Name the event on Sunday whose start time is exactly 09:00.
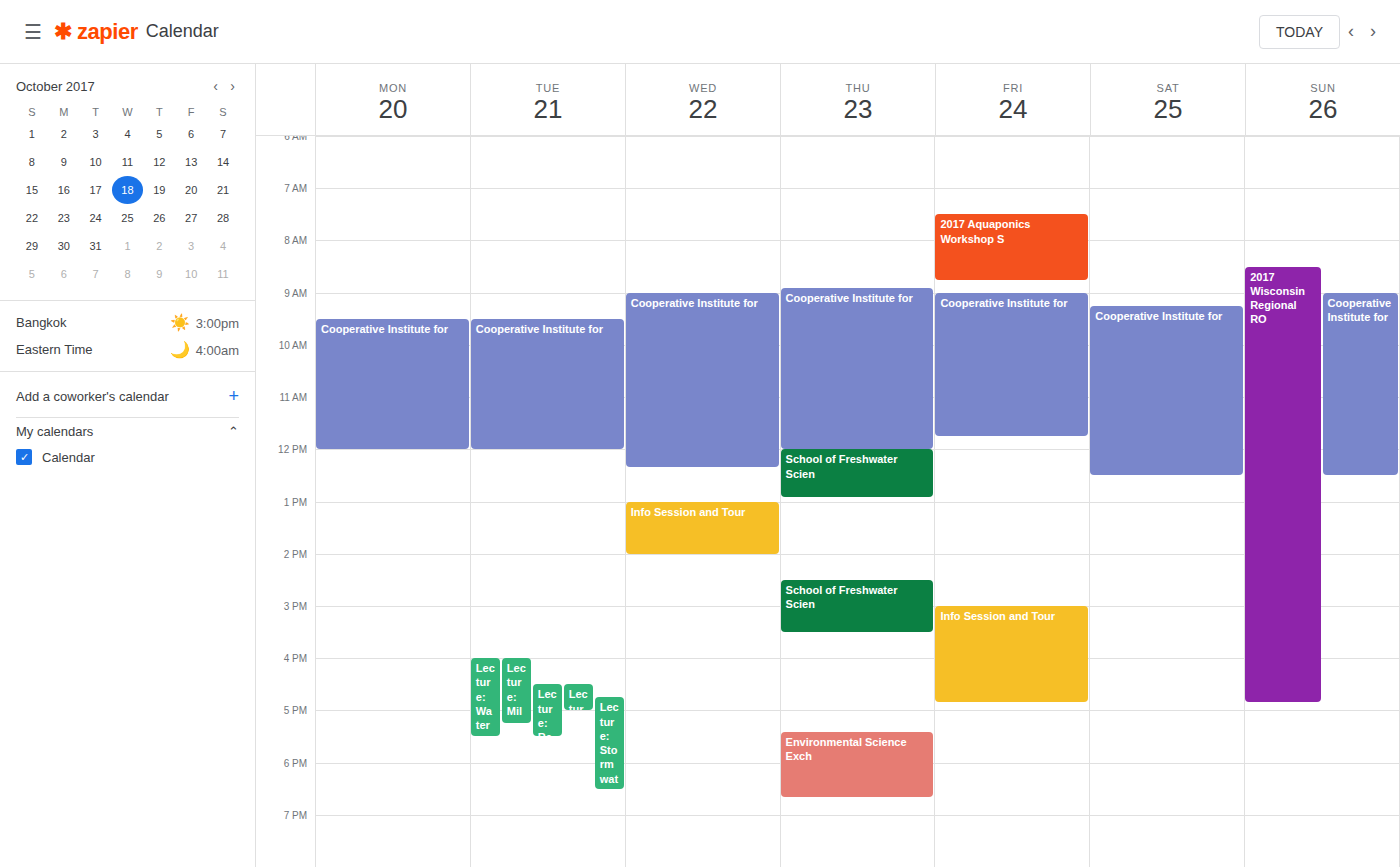
"Cooperative Institute for"